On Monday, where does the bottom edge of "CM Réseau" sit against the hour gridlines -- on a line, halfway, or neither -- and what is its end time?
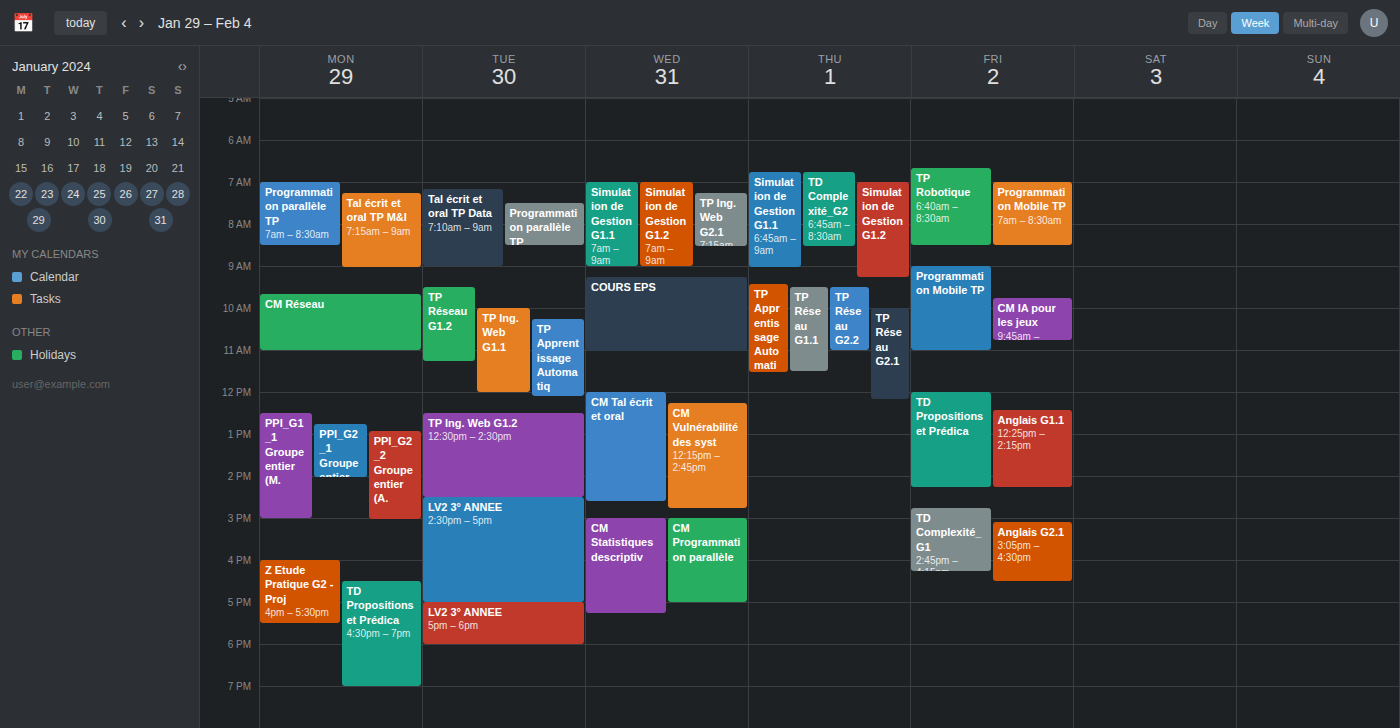
11:00 AM -- exactly on the 11 AM line.